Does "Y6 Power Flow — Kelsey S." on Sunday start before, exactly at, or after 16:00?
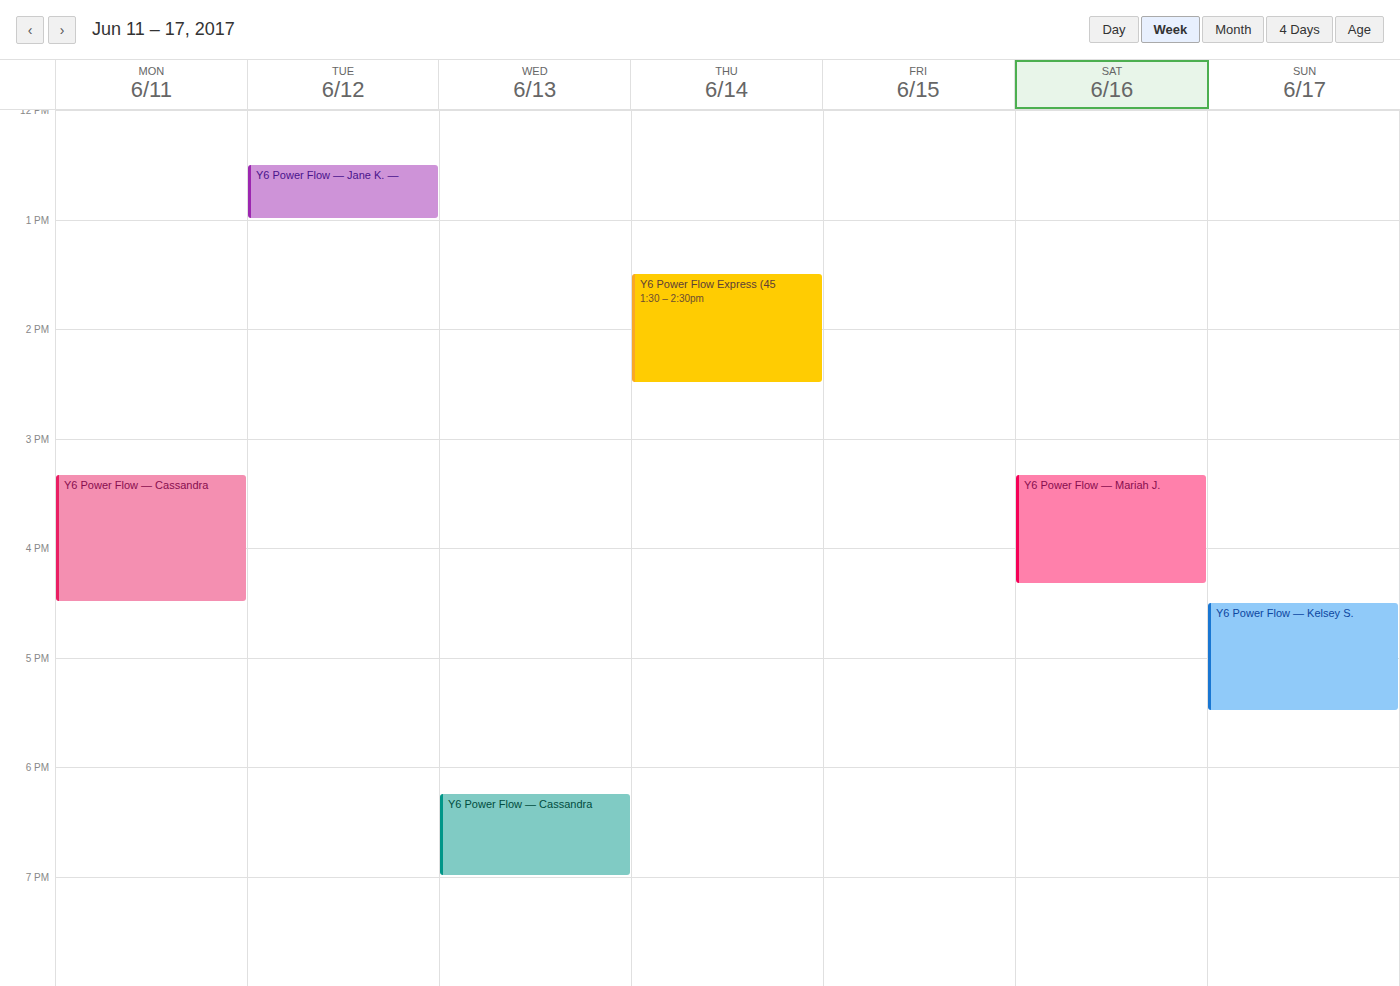
16:30 -- after 16:00, 30 minutes below the 16:00 line.